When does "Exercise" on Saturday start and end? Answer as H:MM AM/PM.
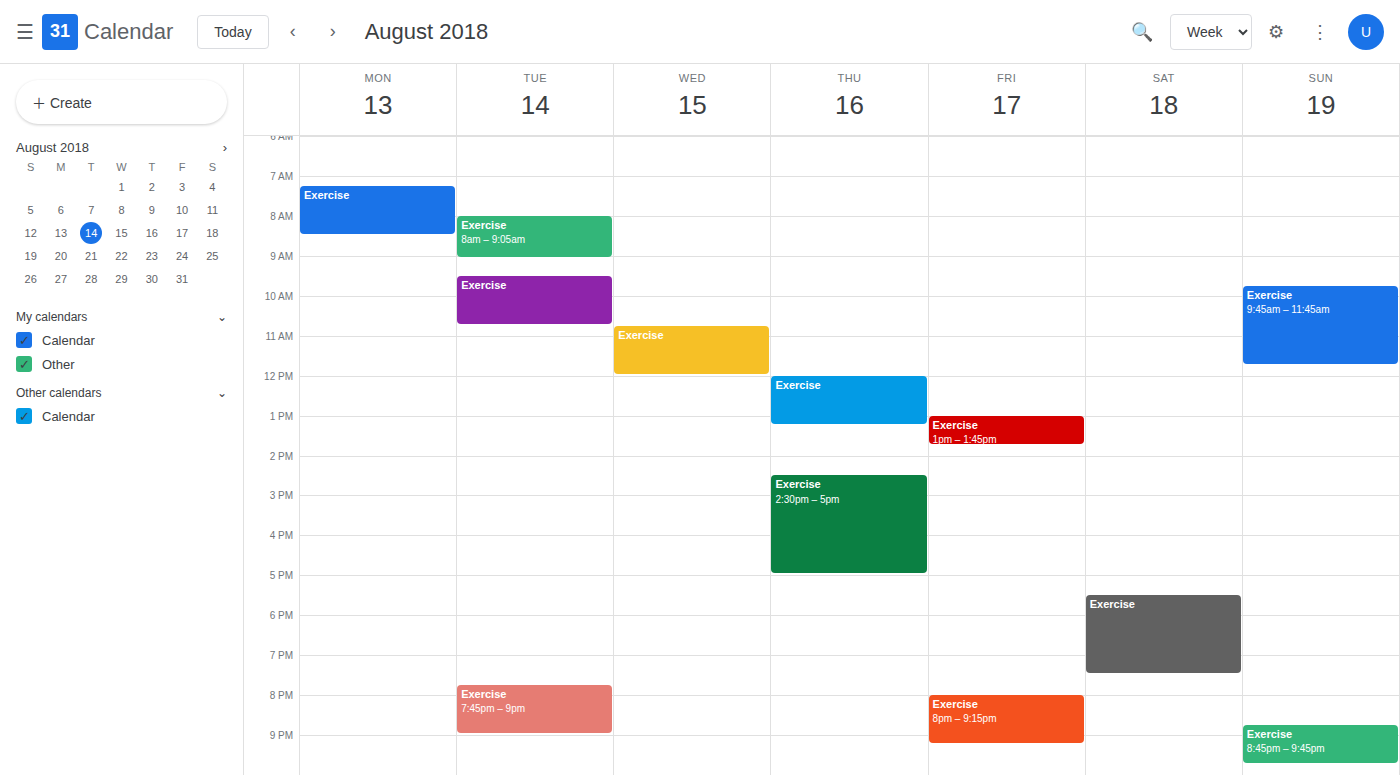
5:30 PM to 7:30 PM